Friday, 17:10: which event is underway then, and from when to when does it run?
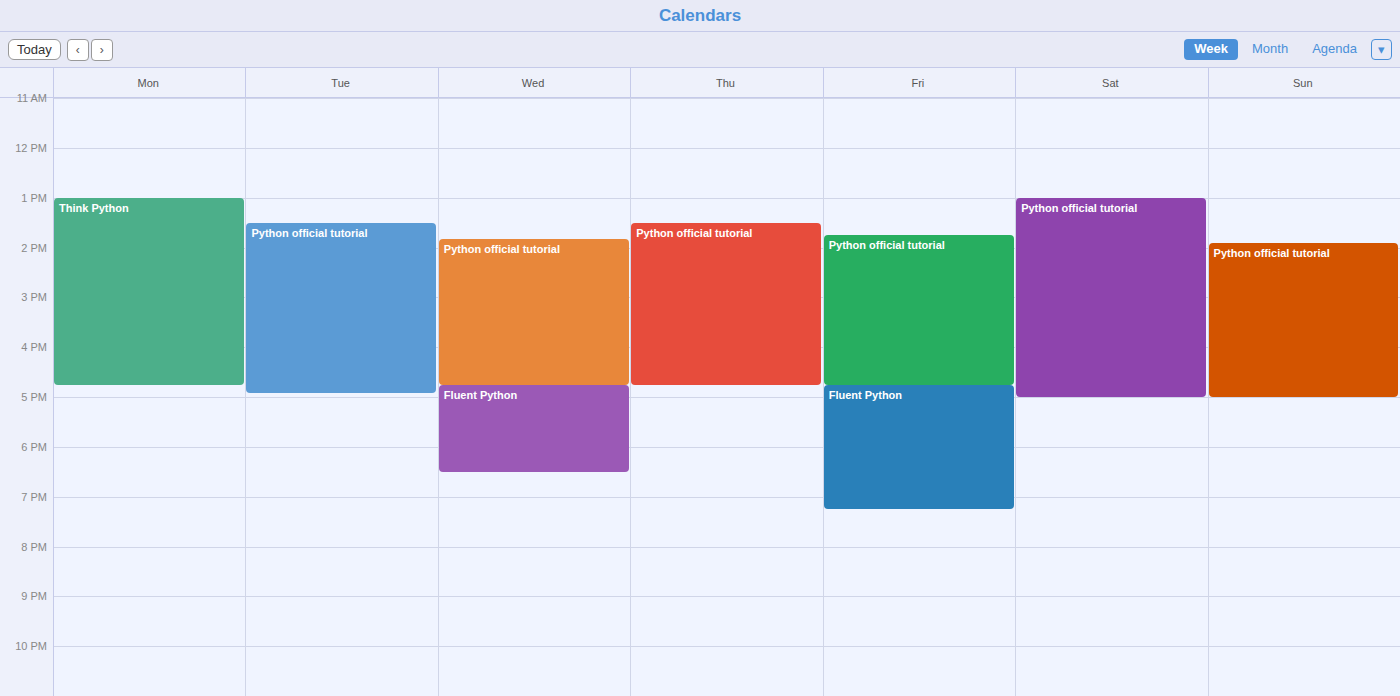
"Fluent Python", 16:45 to 19:15